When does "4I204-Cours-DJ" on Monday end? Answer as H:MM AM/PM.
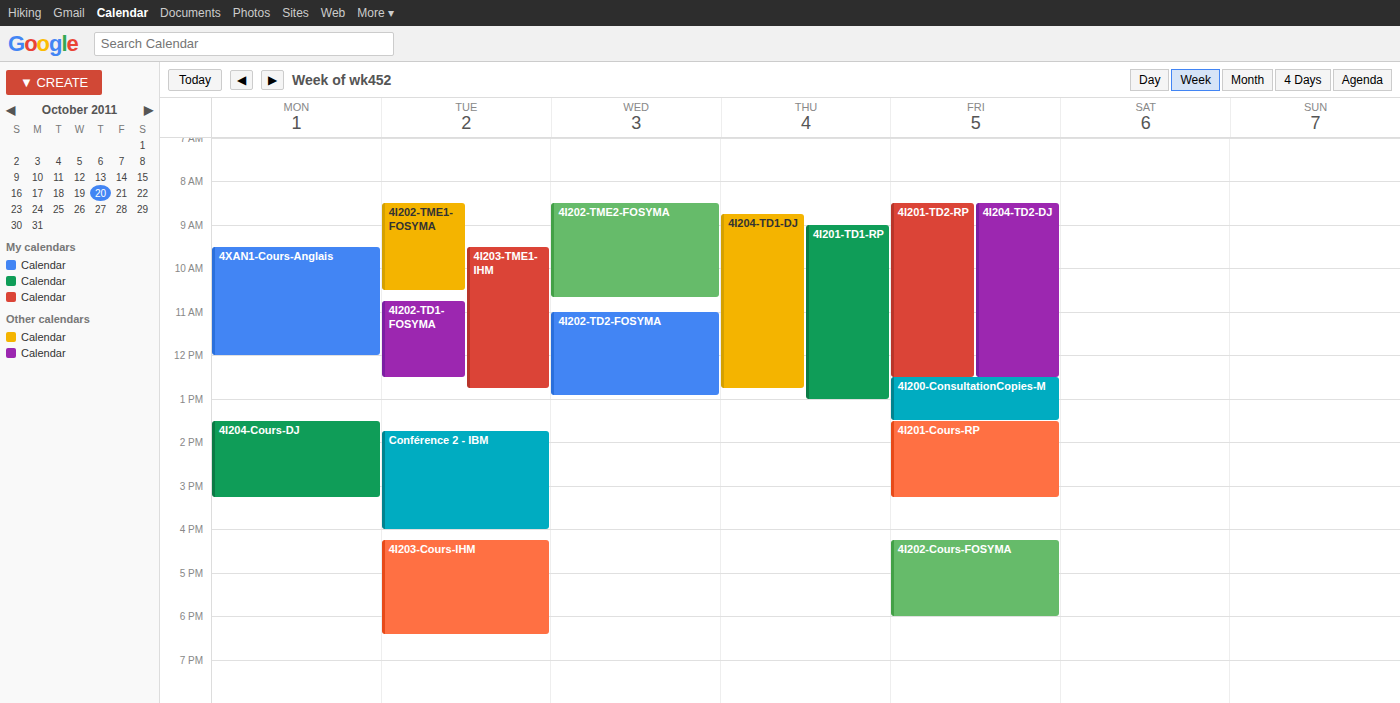
3:15 PM